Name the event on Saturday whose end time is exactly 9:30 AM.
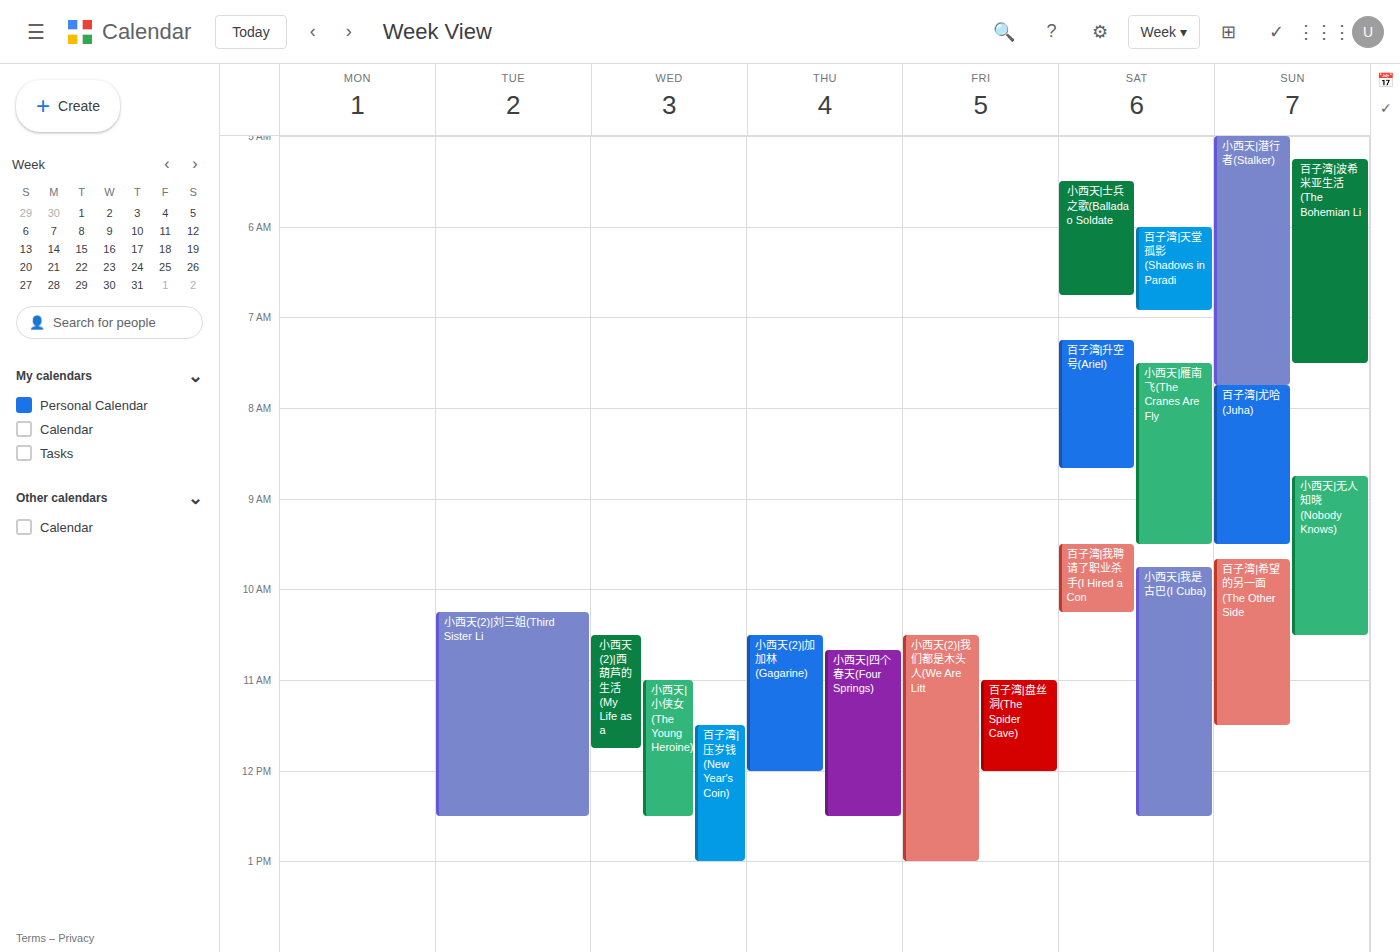
"小西天|雁南飞(The Cranes Are Fly"